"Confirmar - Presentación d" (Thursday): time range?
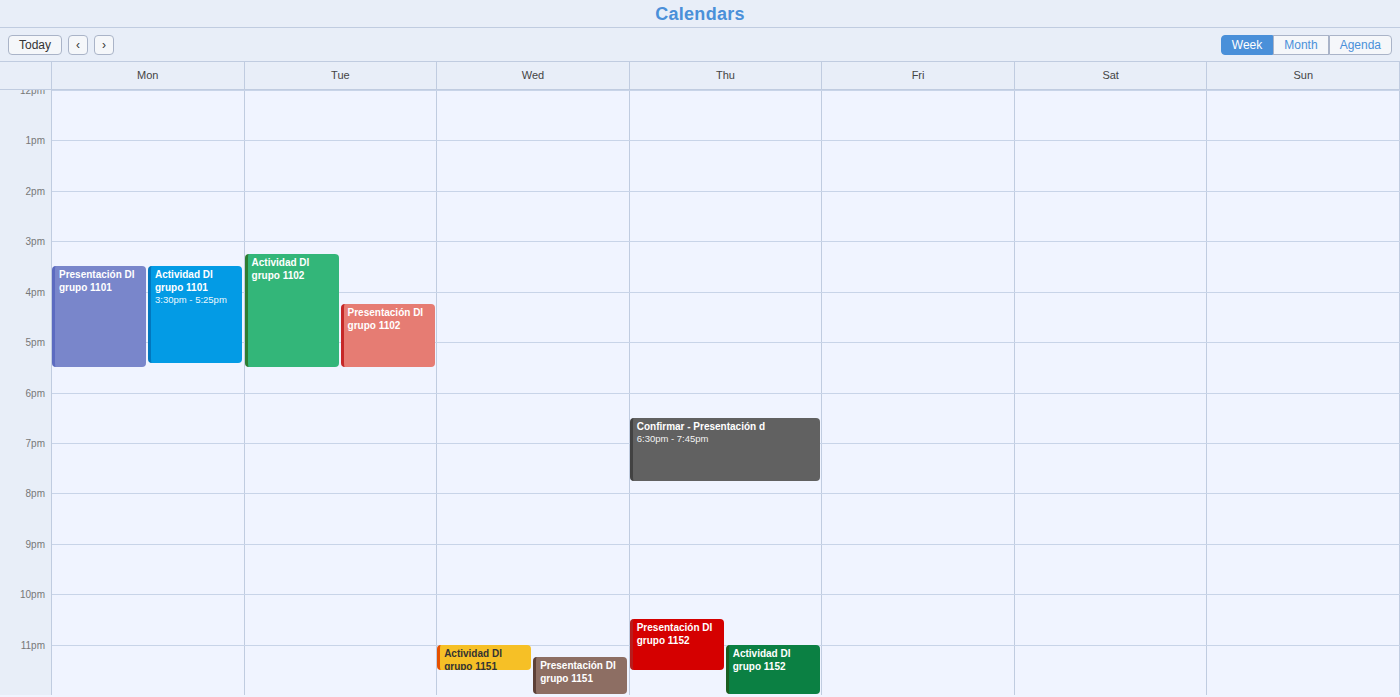
18:30 to 19:45